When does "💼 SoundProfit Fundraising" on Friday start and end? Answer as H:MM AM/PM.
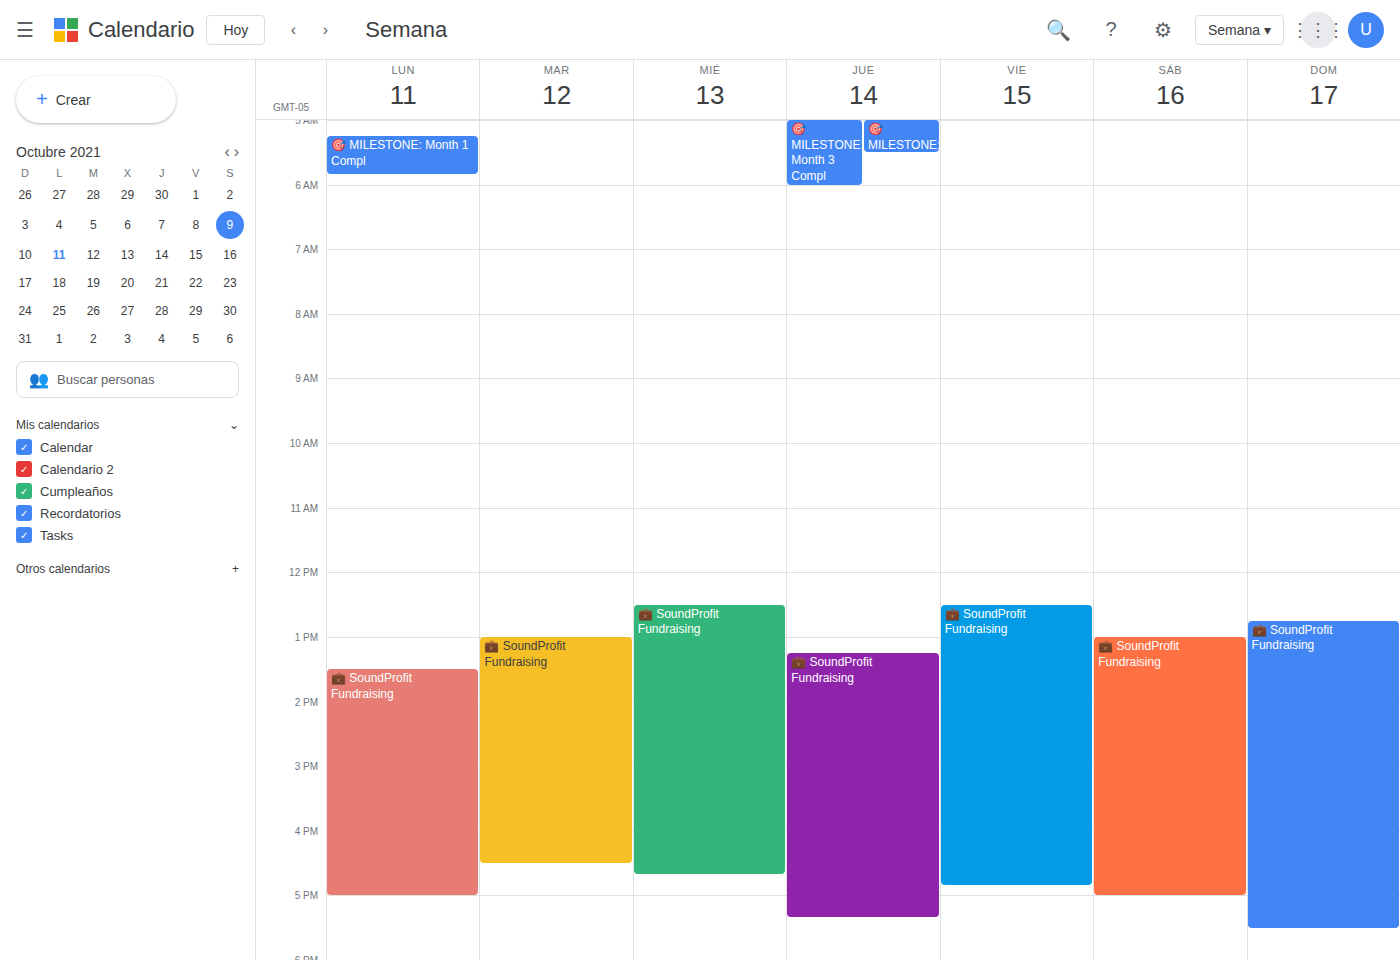
12:30 PM to 4:50 PM